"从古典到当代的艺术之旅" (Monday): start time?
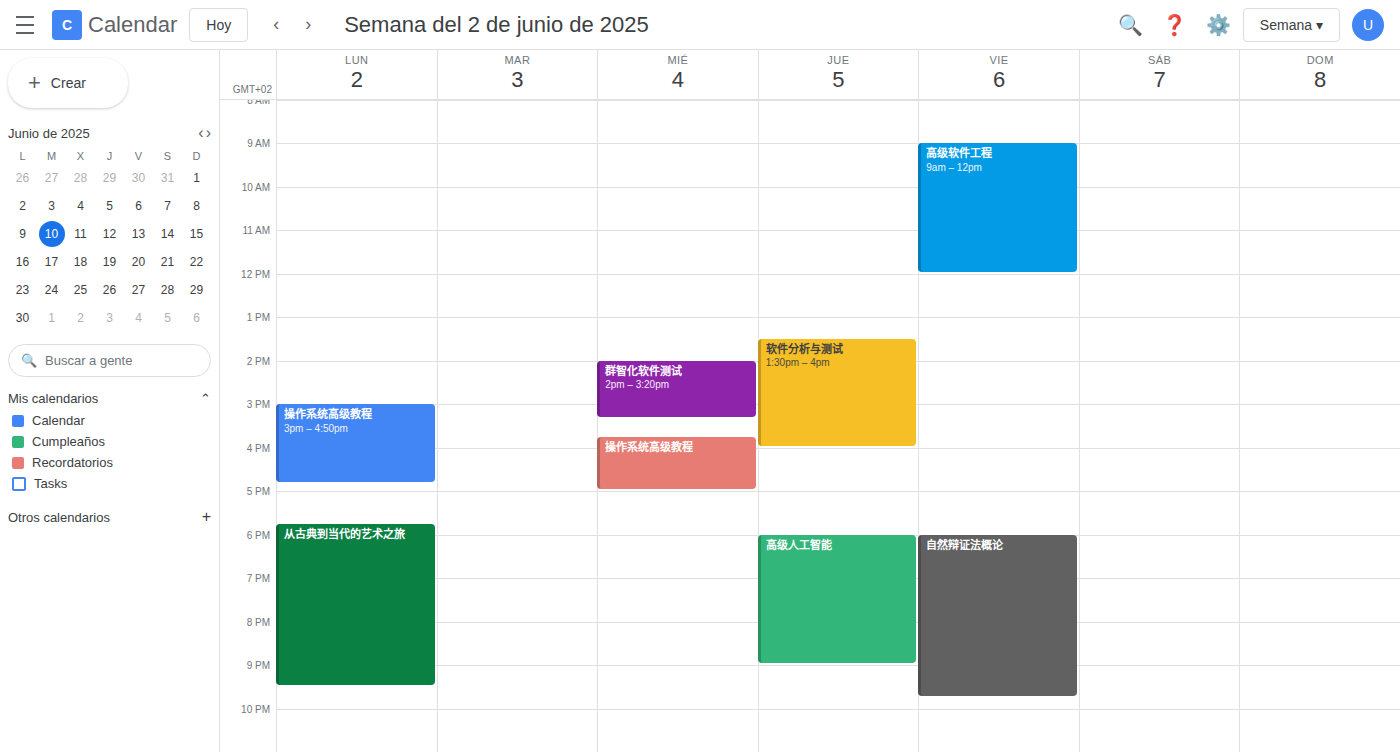
17:45